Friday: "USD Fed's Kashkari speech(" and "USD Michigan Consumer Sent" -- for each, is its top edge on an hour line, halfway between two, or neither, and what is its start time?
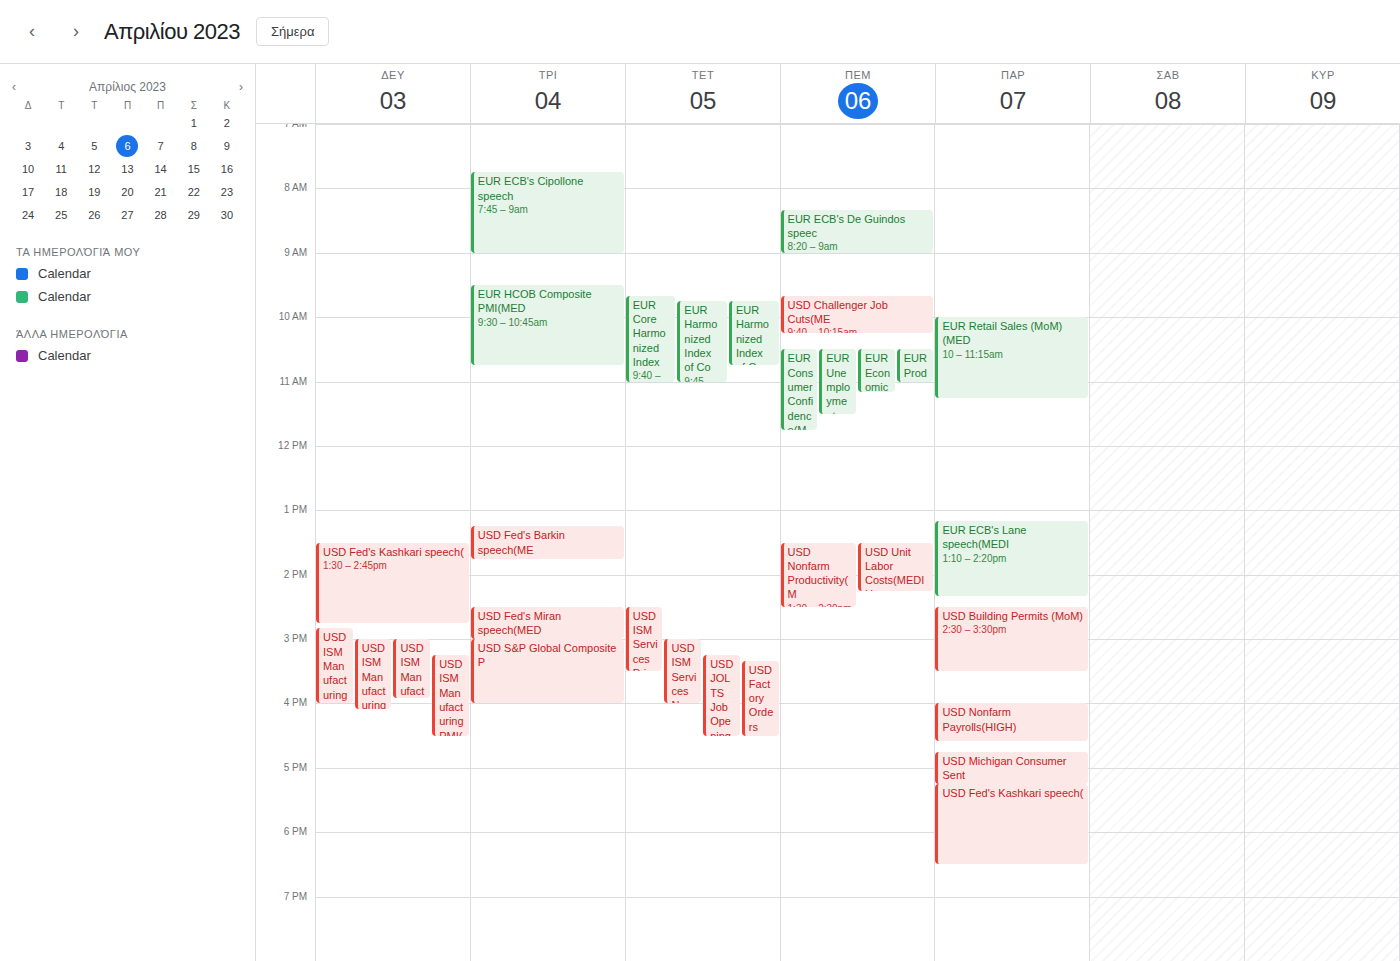
"USD Fed's Kashkari speech(": 5:15 PM, neither: a quarter of the way from the 5 PM line to the 6 PM line. "USD Michigan Consumer Sent": 4:45 PM, neither: three quarters of the way from the 4 PM line to the 5 PM line.